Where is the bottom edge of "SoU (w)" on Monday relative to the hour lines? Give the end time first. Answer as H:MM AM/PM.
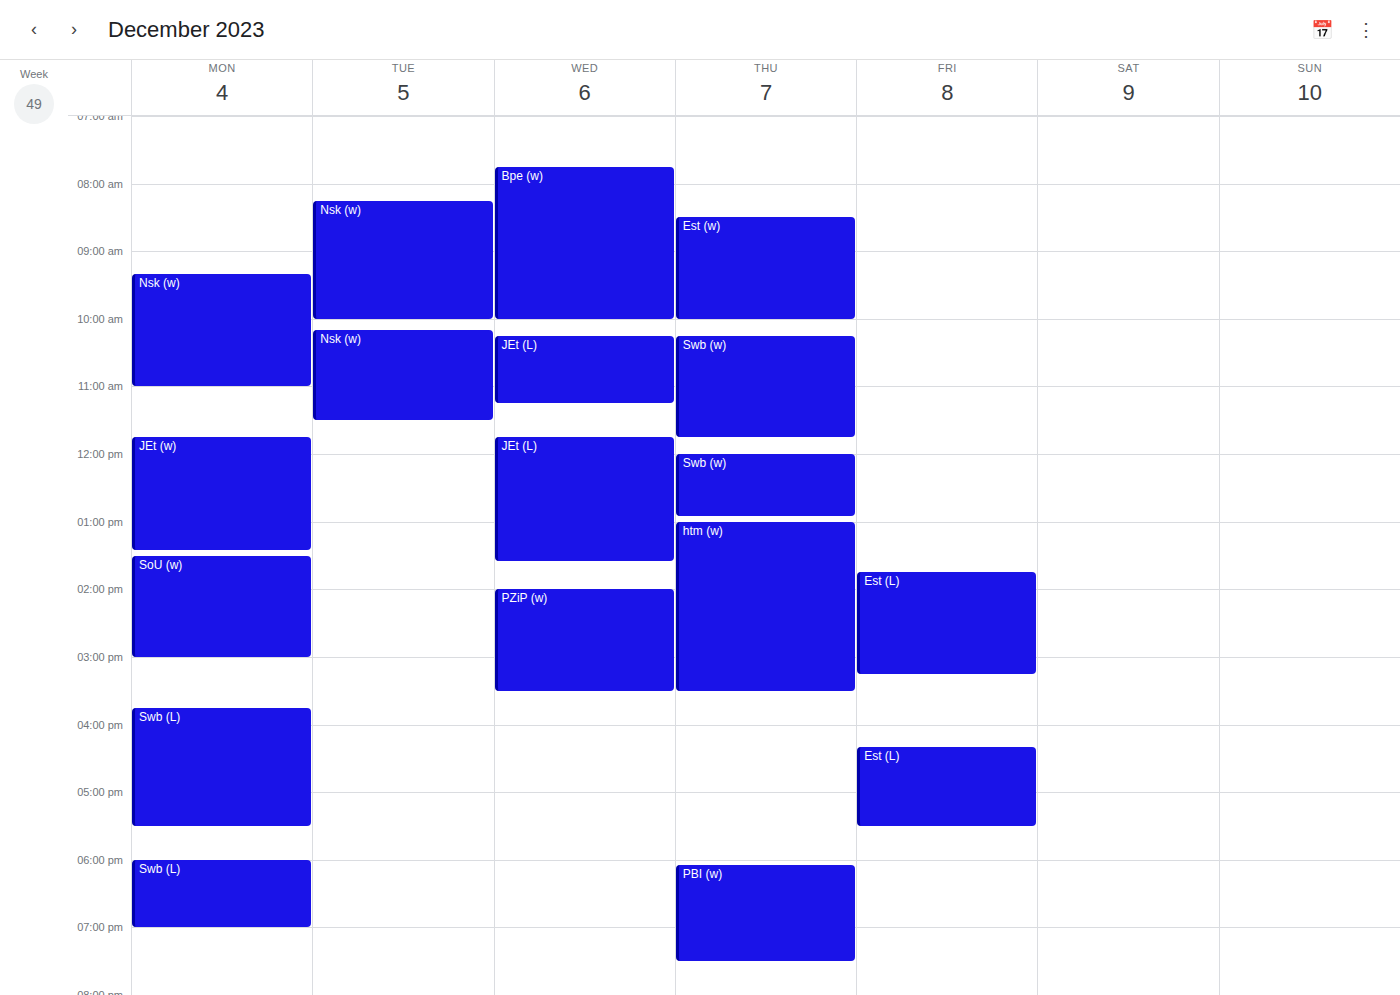
3:00 PM -- exactly on the 3 PM line.